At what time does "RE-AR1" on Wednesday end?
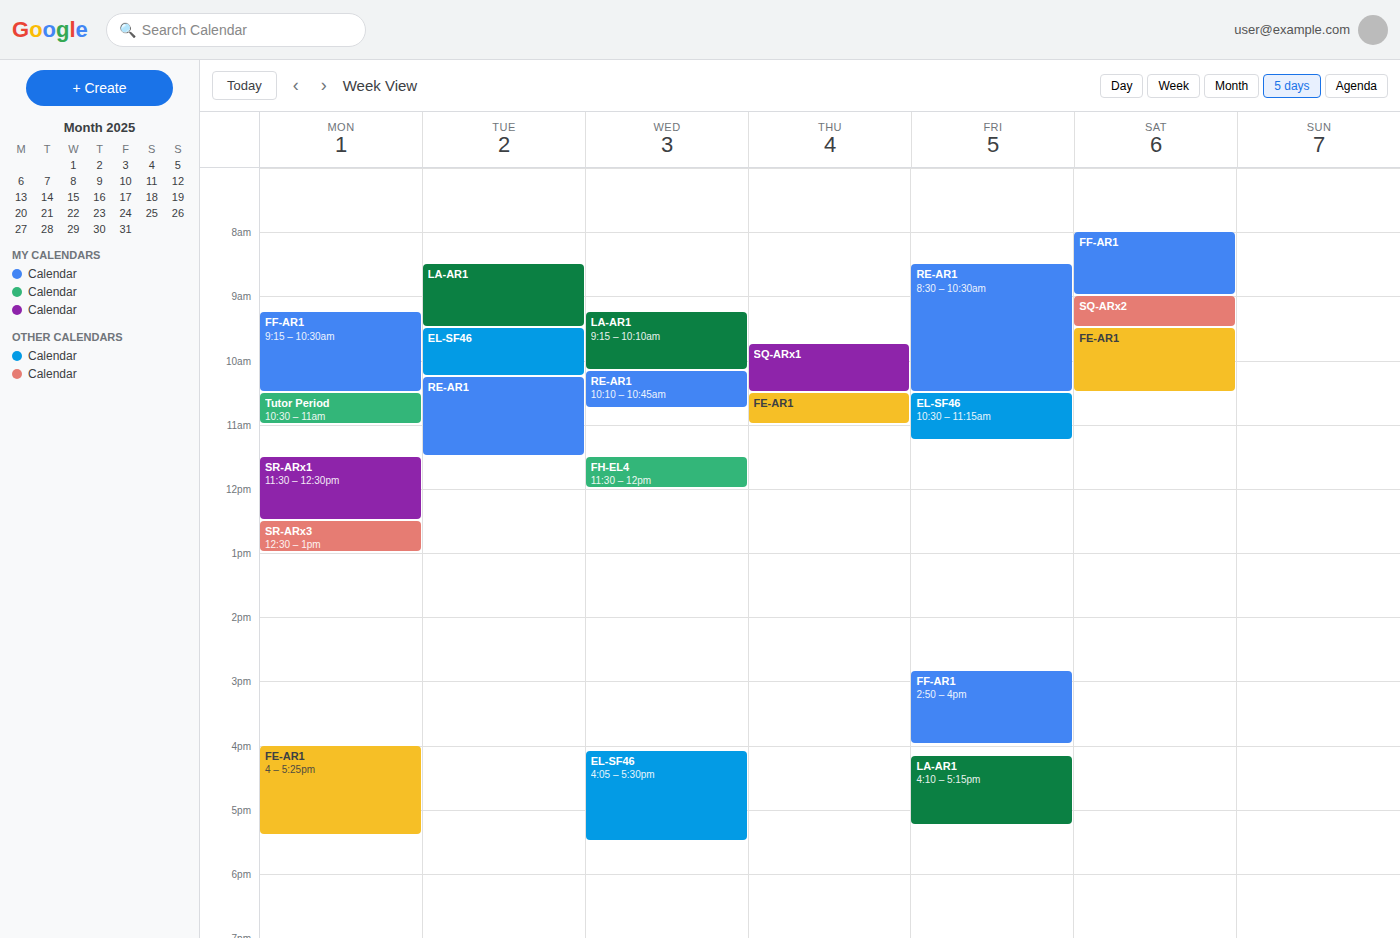
10:45 AM